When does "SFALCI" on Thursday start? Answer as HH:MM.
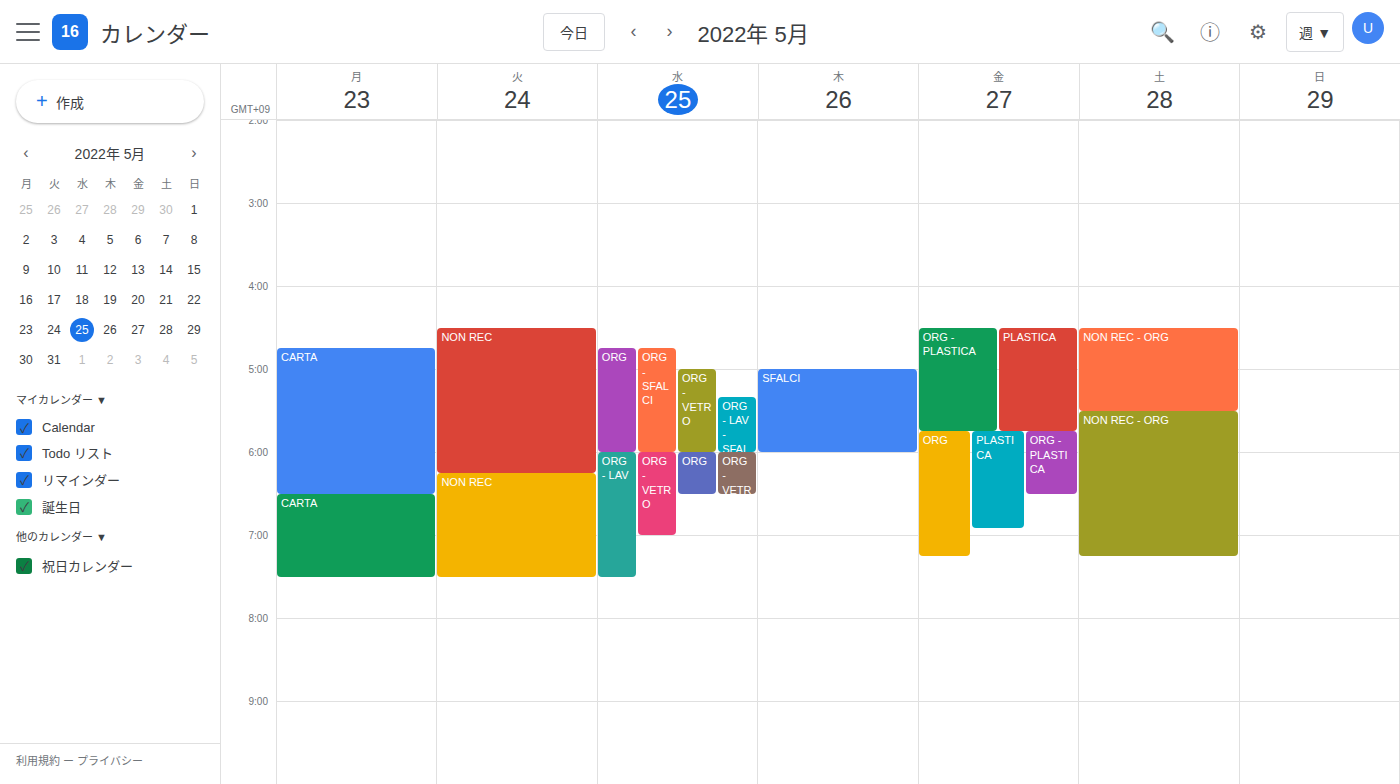
05:00